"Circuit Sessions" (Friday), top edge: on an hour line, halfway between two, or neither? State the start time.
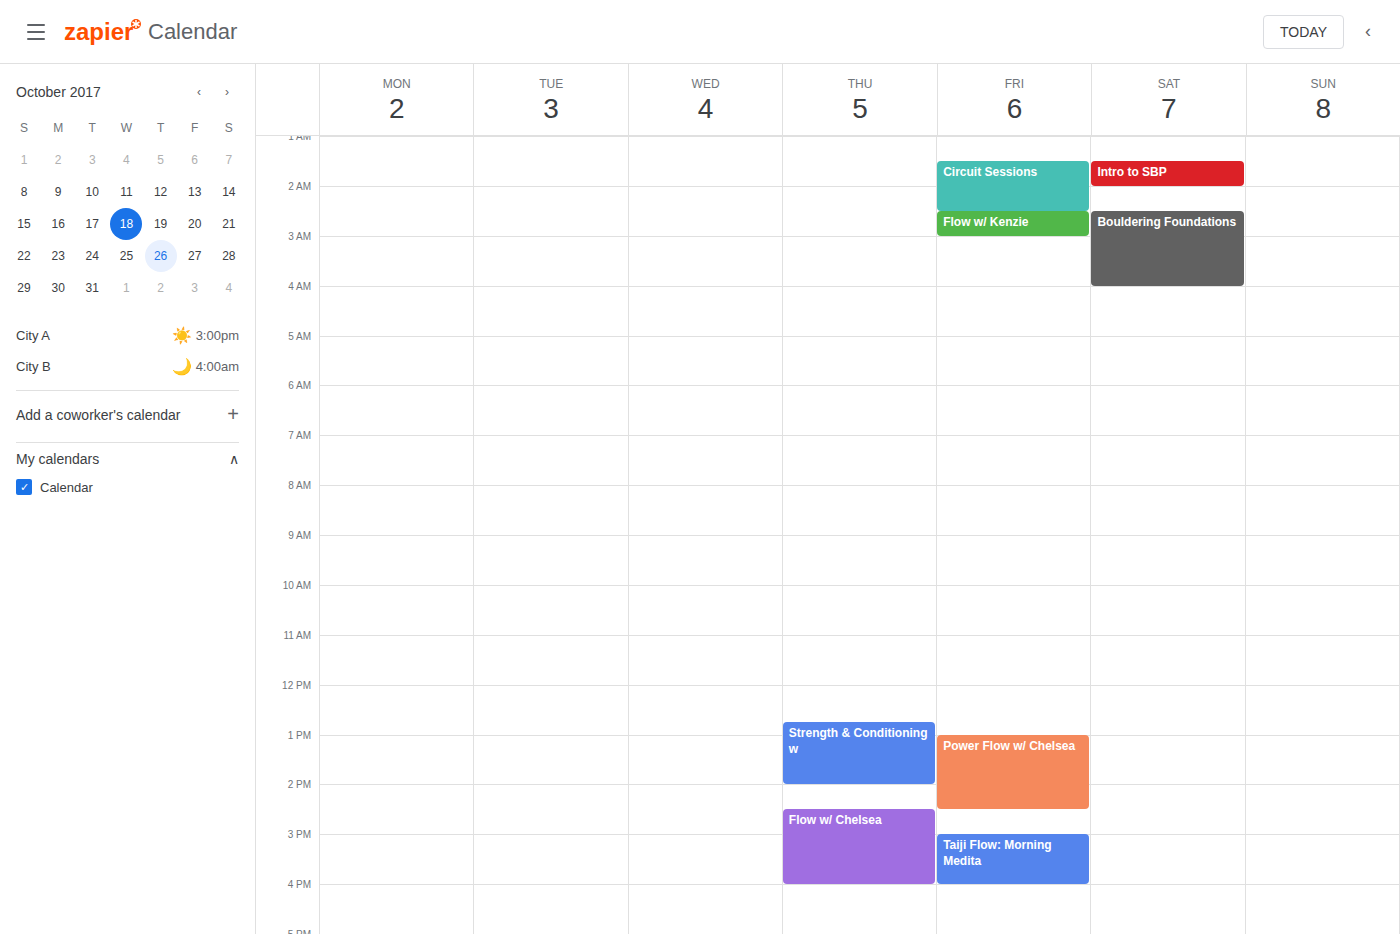
1:30 AM -- halfway between the 1 AM and 2 AM lines.